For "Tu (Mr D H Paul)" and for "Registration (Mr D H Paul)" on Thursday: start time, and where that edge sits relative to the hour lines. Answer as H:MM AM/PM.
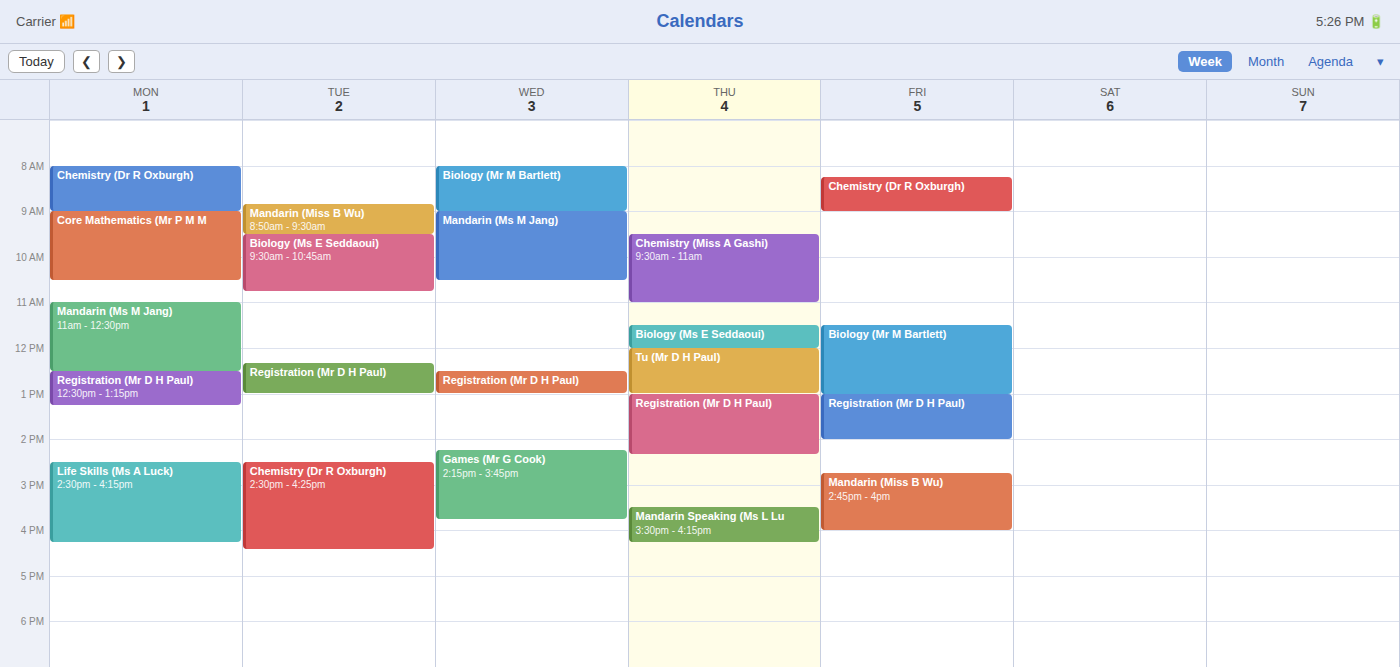
"Tu (Mr D H Paul)": 12:00 PM, exactly on the 12 PM line. "Registration (Mr D H Paul)": 1:00 PM, exactly on the 1 PM line.